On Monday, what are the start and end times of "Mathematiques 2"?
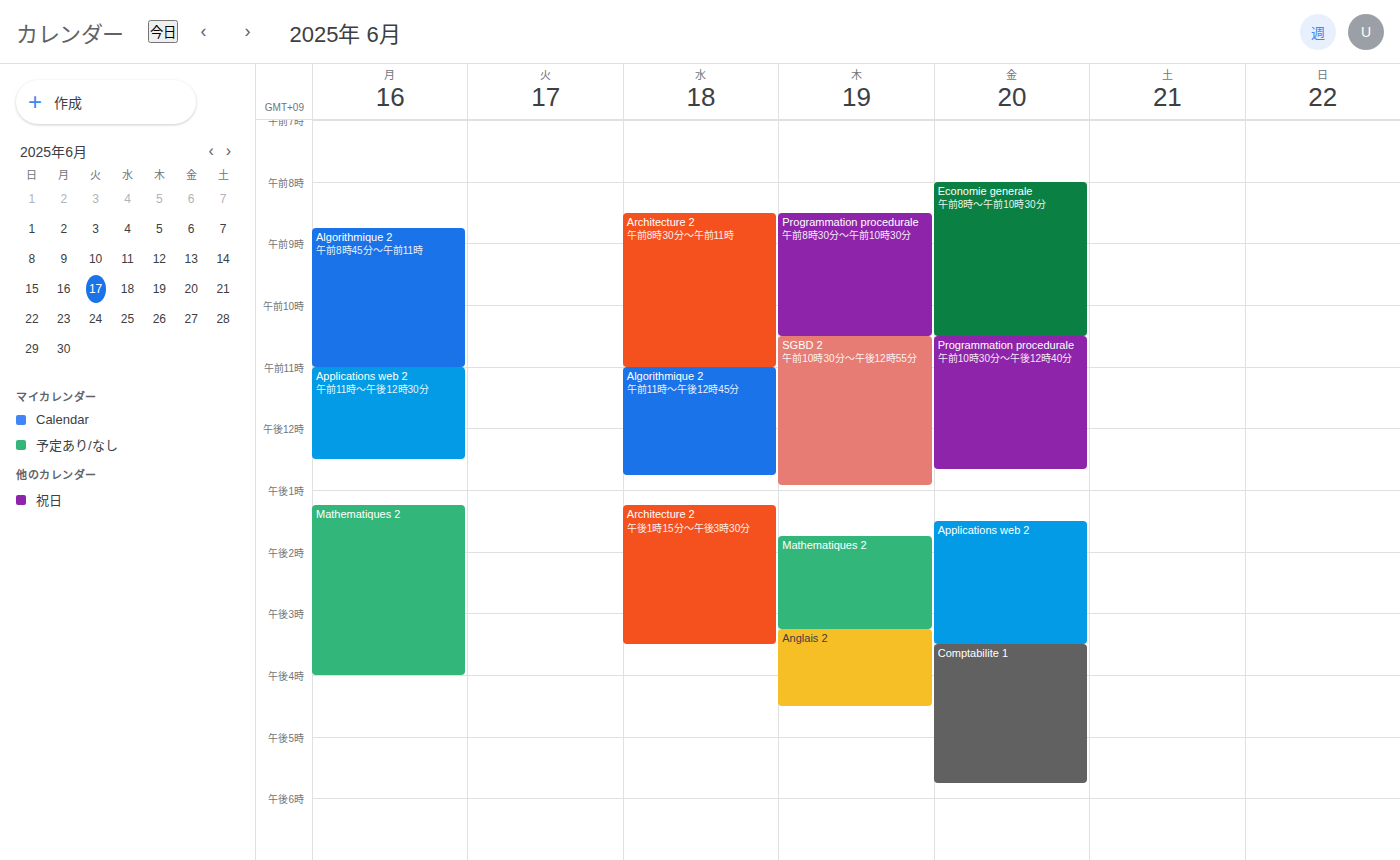
1:15 PM to 4:00 PM